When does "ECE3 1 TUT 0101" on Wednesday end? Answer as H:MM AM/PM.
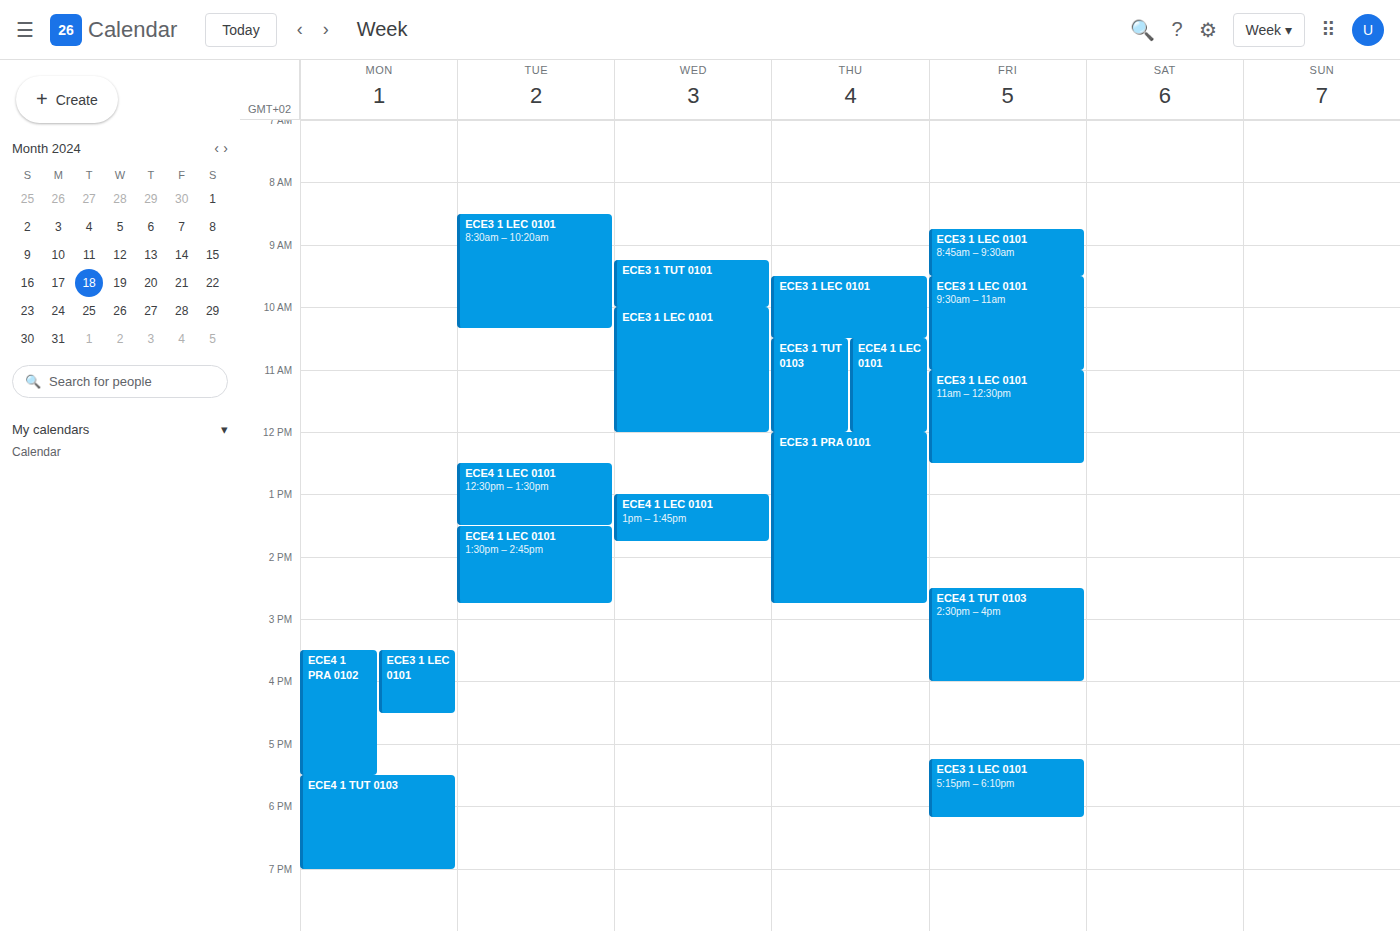
10:00 AM